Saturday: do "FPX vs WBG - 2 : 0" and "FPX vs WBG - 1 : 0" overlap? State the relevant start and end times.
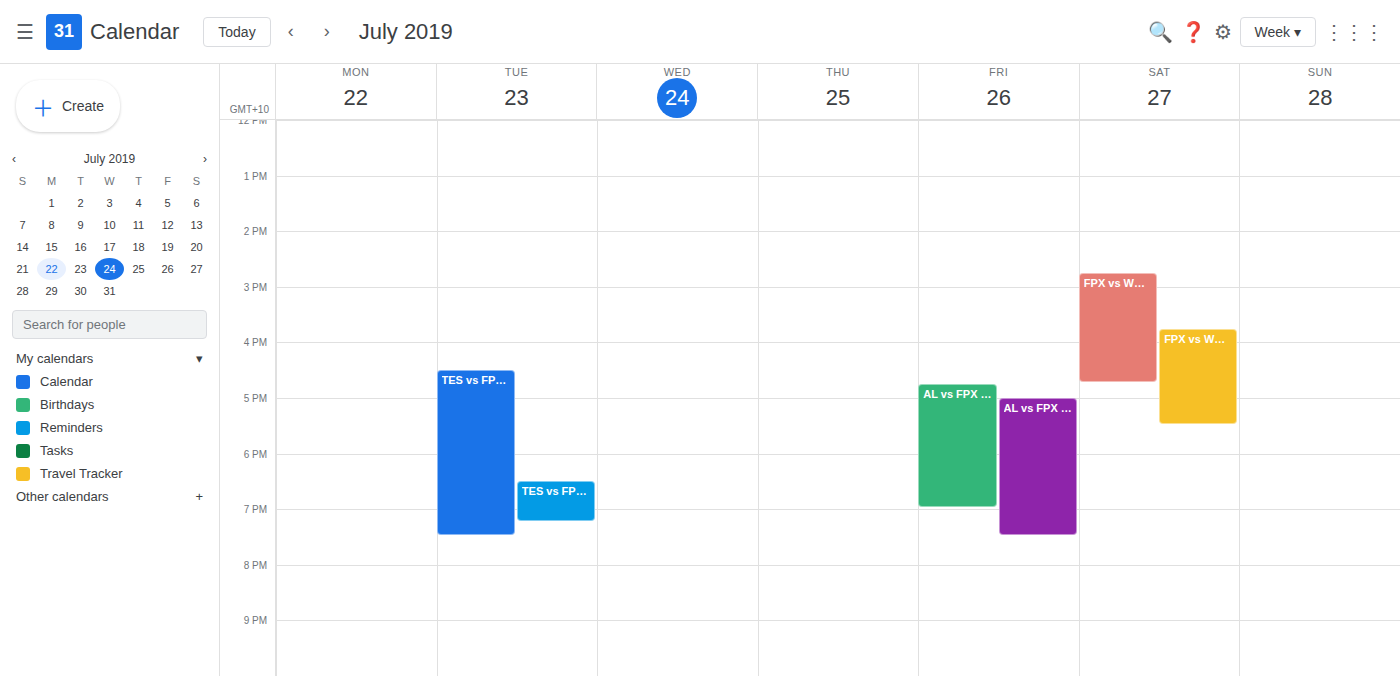
"FPX vs WBG - 2 : 0" starts at 3:45 PM, before "FPX vs WBG - 1 : 0" ends at 4:45 PM -- they overlap.